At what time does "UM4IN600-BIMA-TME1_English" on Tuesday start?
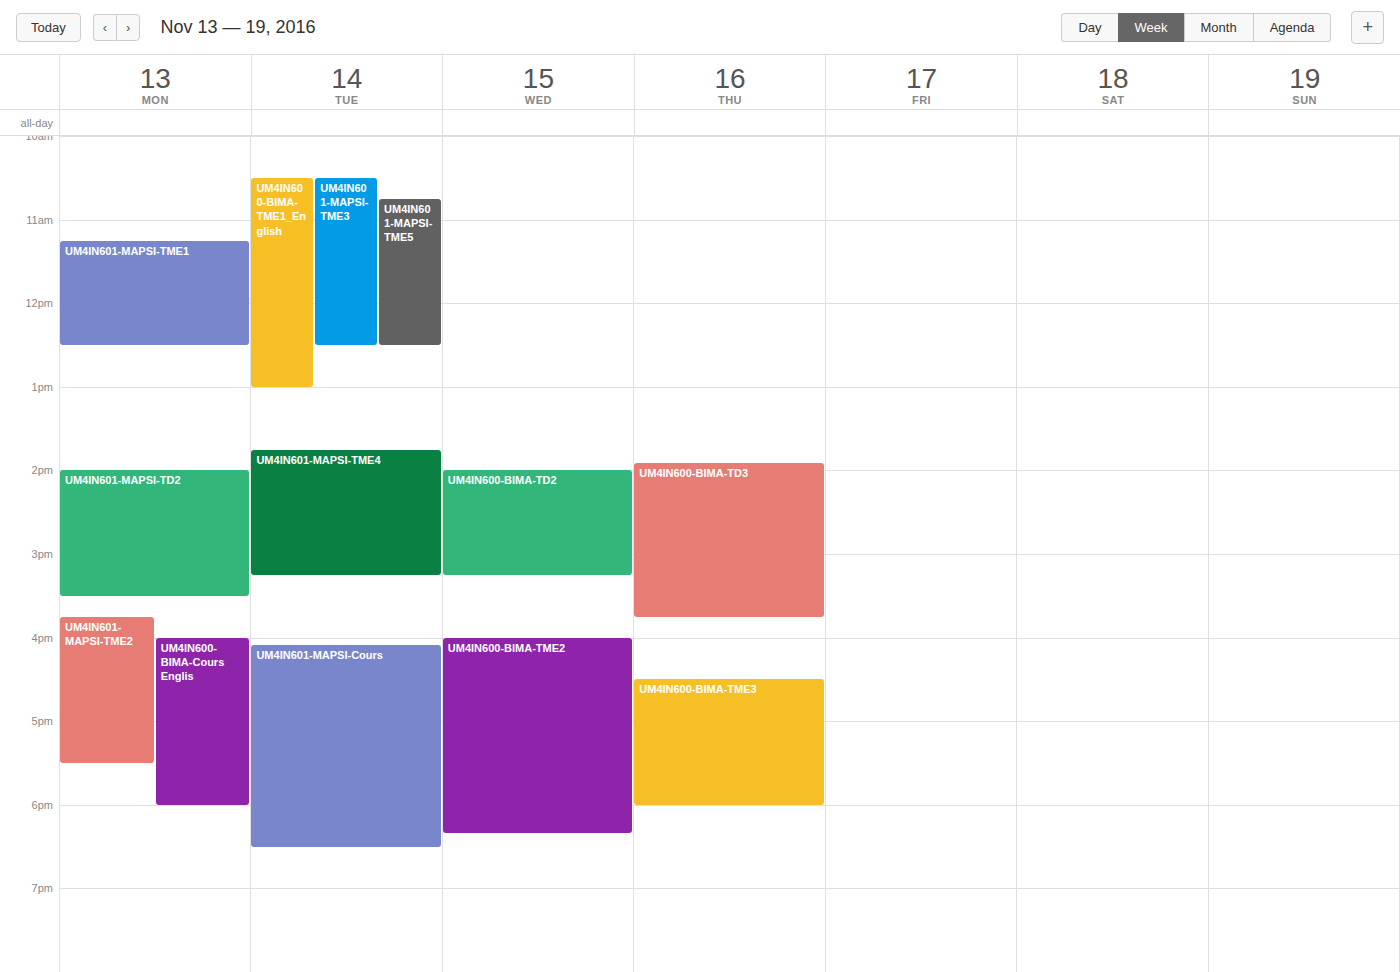
10:30 AM